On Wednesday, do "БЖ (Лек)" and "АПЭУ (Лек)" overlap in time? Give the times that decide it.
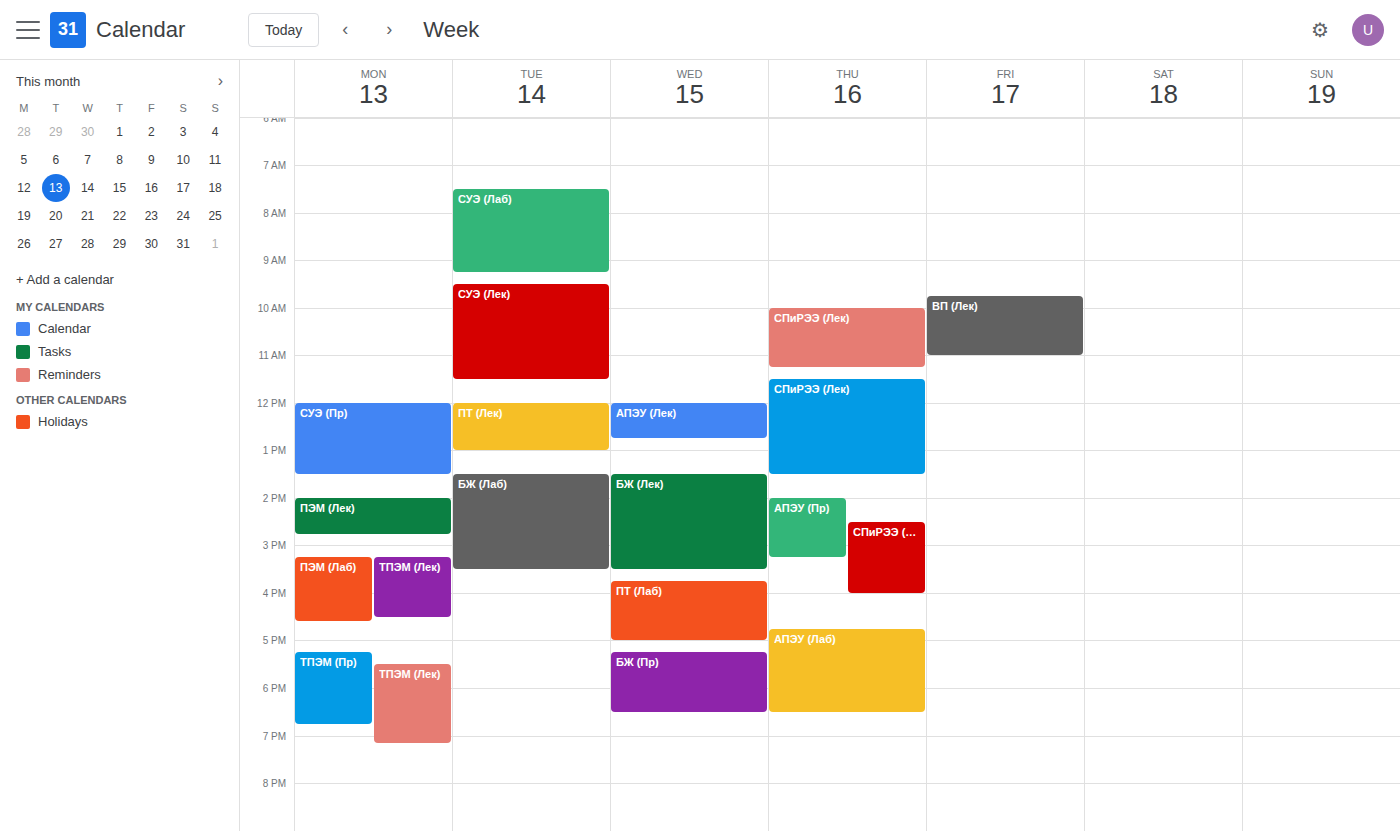
"АПЭУ (Лек)" ends at 12:45 PM and "БЖ (Лек)" starts at 1:30 PM -- no overlap.